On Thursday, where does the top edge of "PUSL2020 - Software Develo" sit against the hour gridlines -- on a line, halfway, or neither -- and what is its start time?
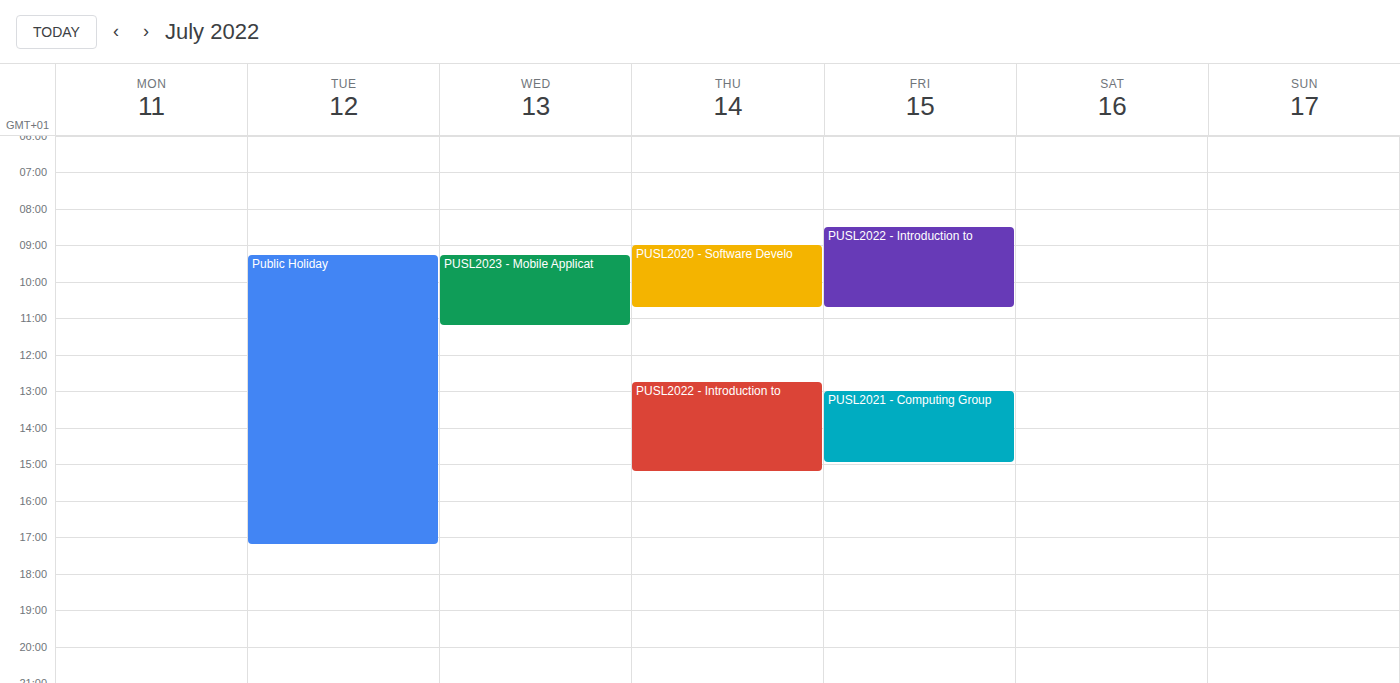
9:00 AM -- exactly on the 9 AM line.